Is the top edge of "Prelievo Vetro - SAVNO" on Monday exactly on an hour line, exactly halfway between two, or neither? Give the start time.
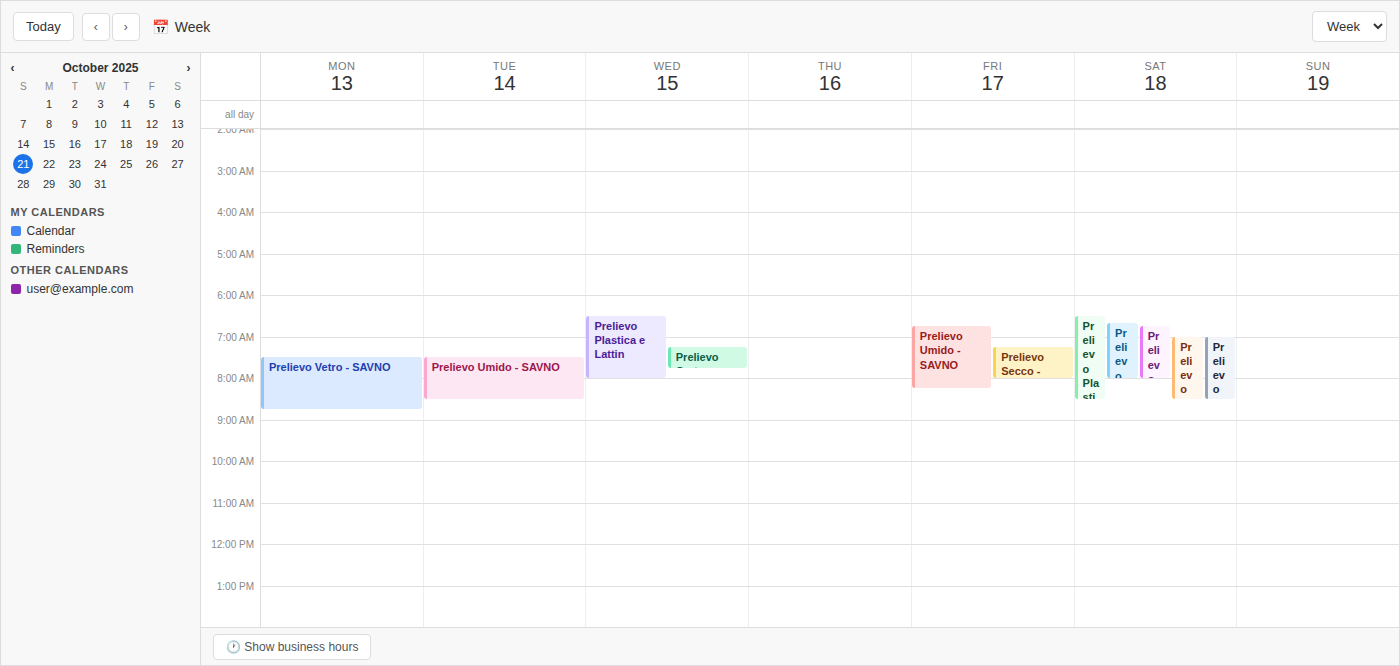
07:30 -- halfway between the 07:00 and 08:00 lines.